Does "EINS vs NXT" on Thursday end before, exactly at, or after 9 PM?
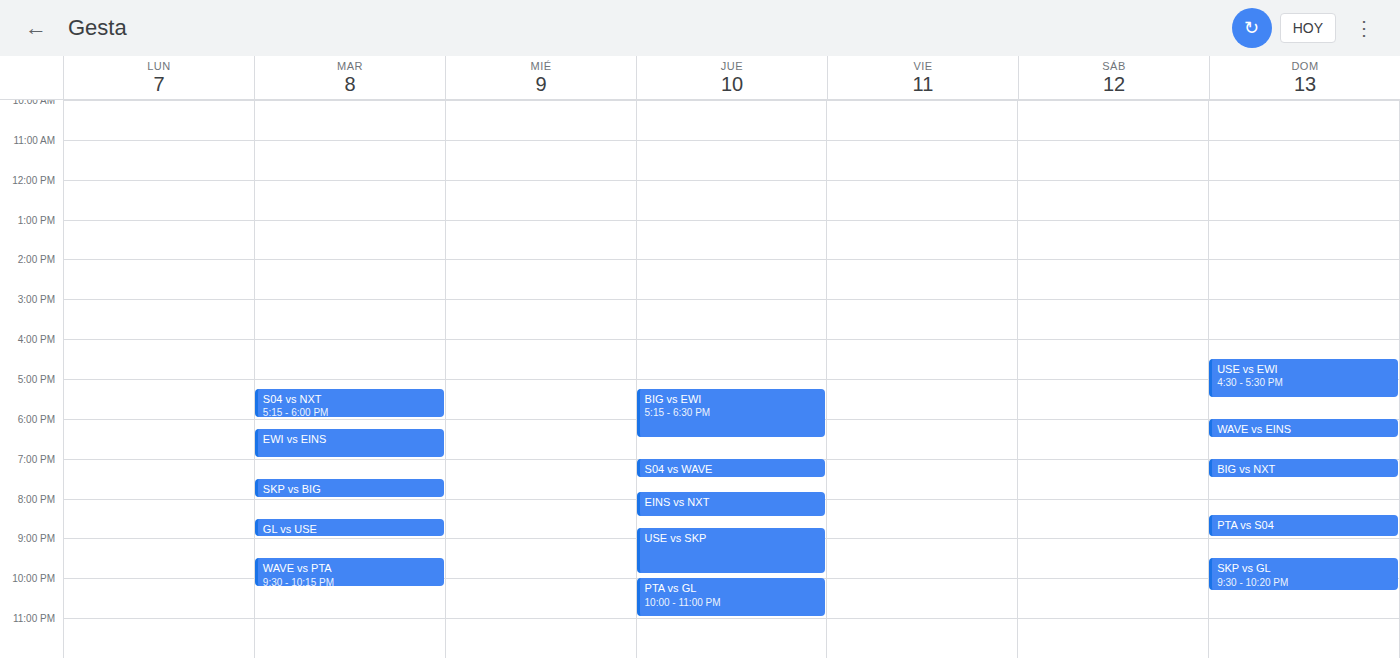
8:30 PM -- before 9 PM, 30 minutes above the 9 PM line.